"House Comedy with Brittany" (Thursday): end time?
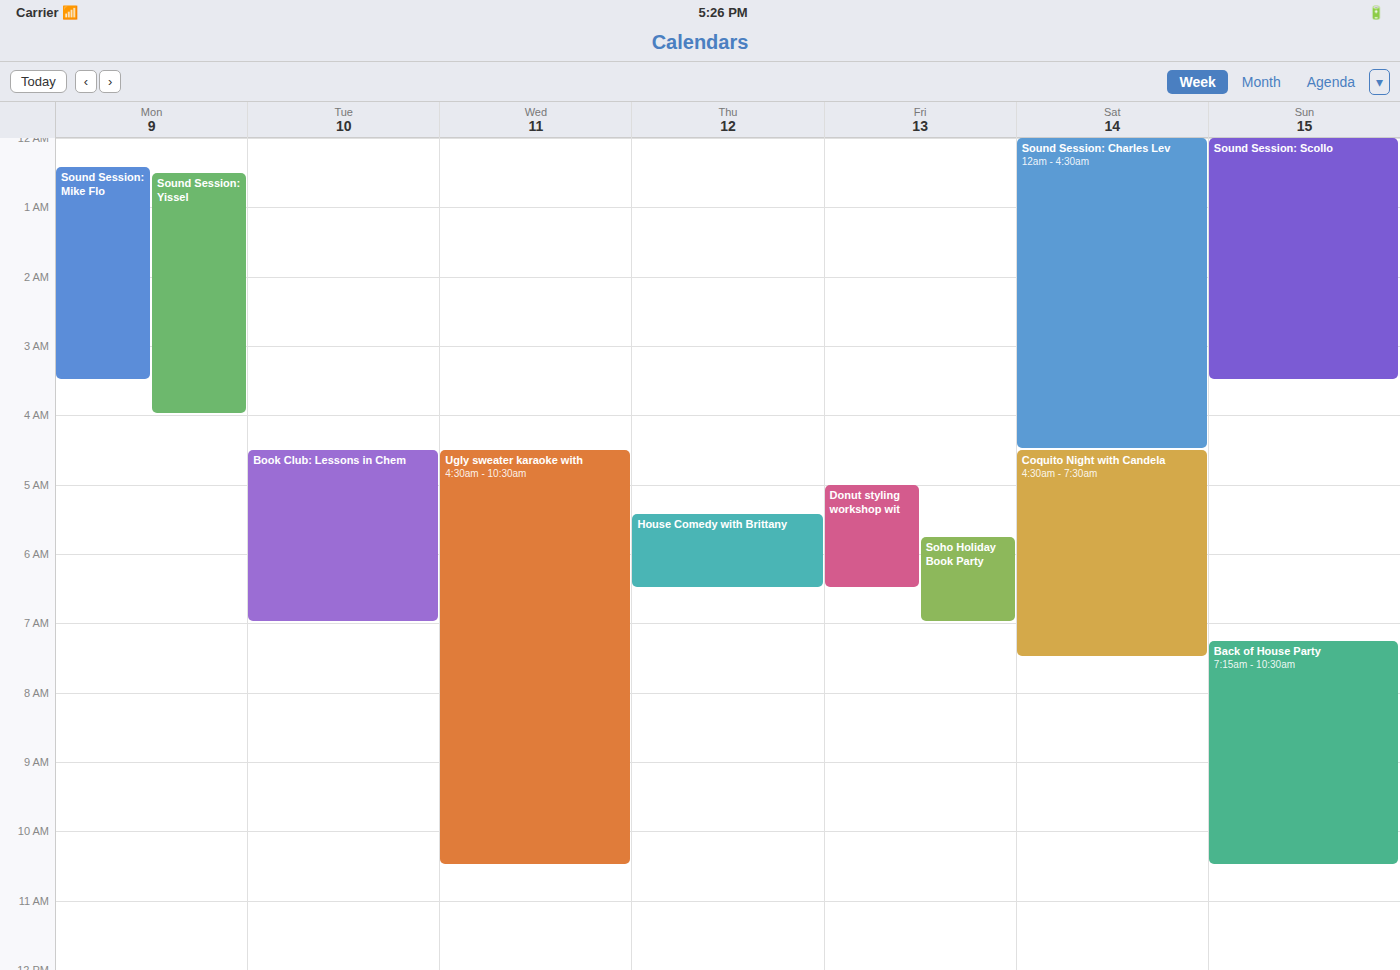
6:30 AM